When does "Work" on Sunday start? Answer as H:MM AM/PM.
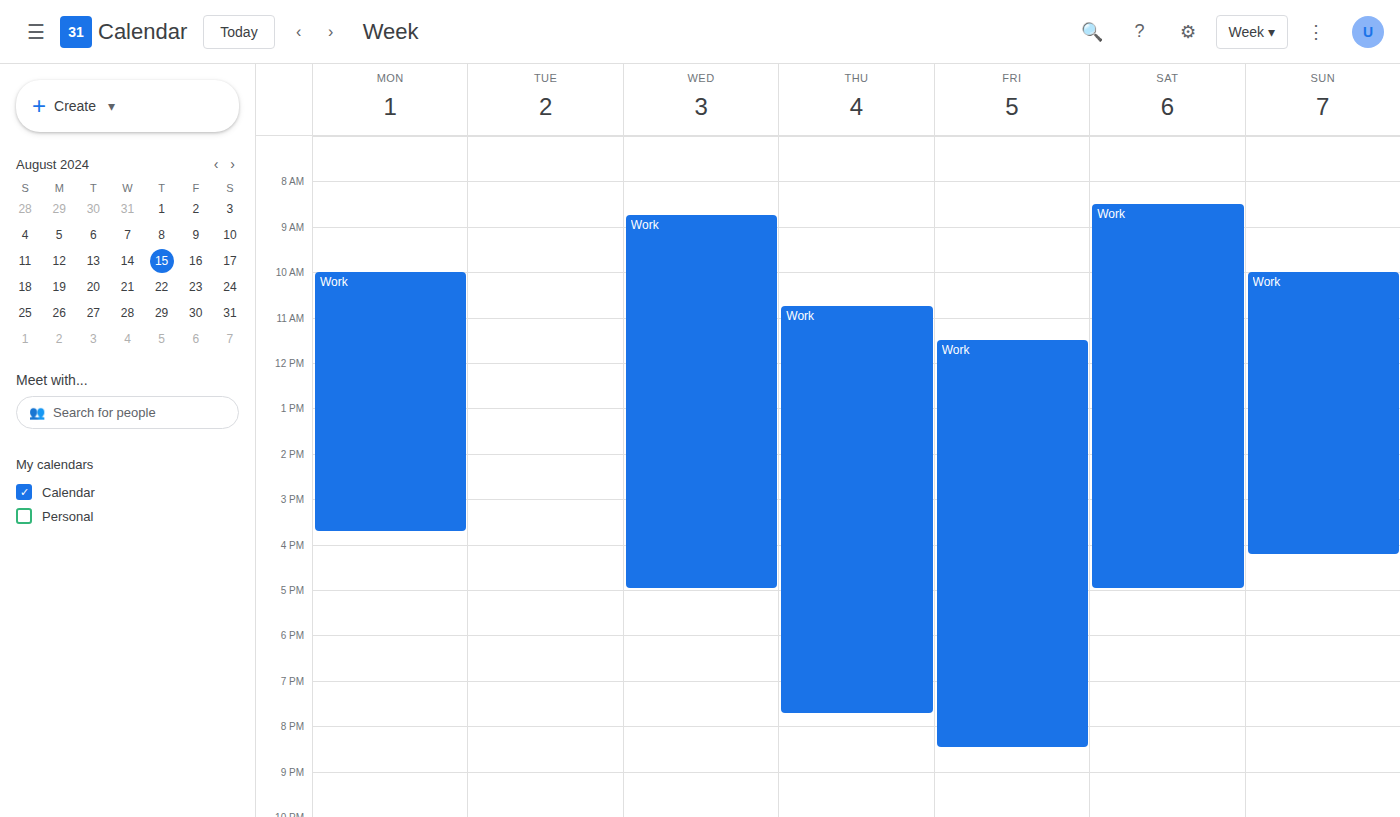
10:00 AM